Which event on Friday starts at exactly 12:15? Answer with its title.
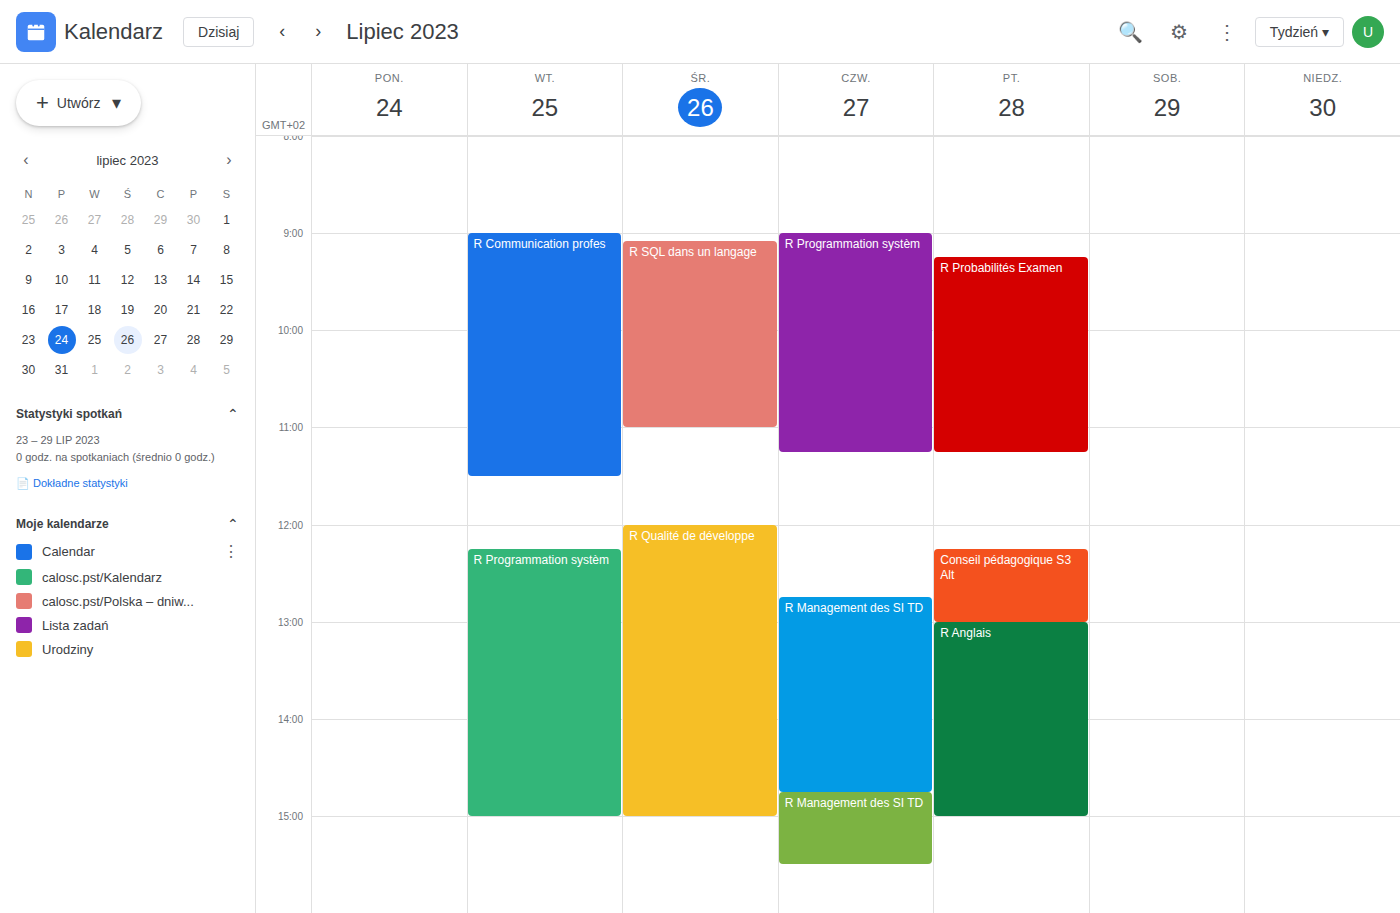
"Conseil pédagogique S3 Alt"